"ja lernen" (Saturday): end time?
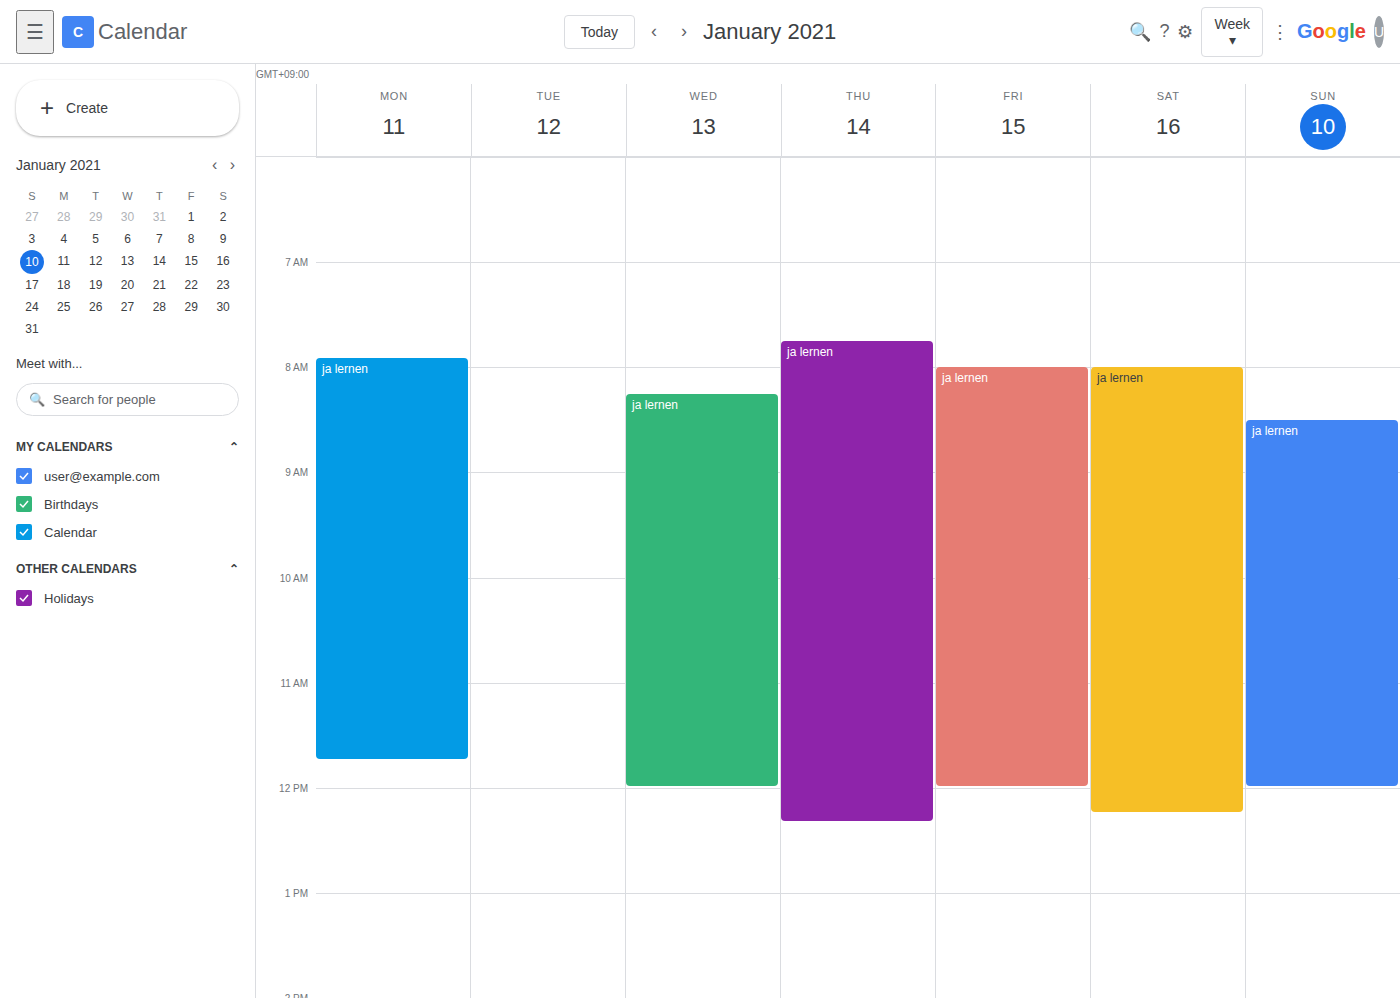
12:15 PM